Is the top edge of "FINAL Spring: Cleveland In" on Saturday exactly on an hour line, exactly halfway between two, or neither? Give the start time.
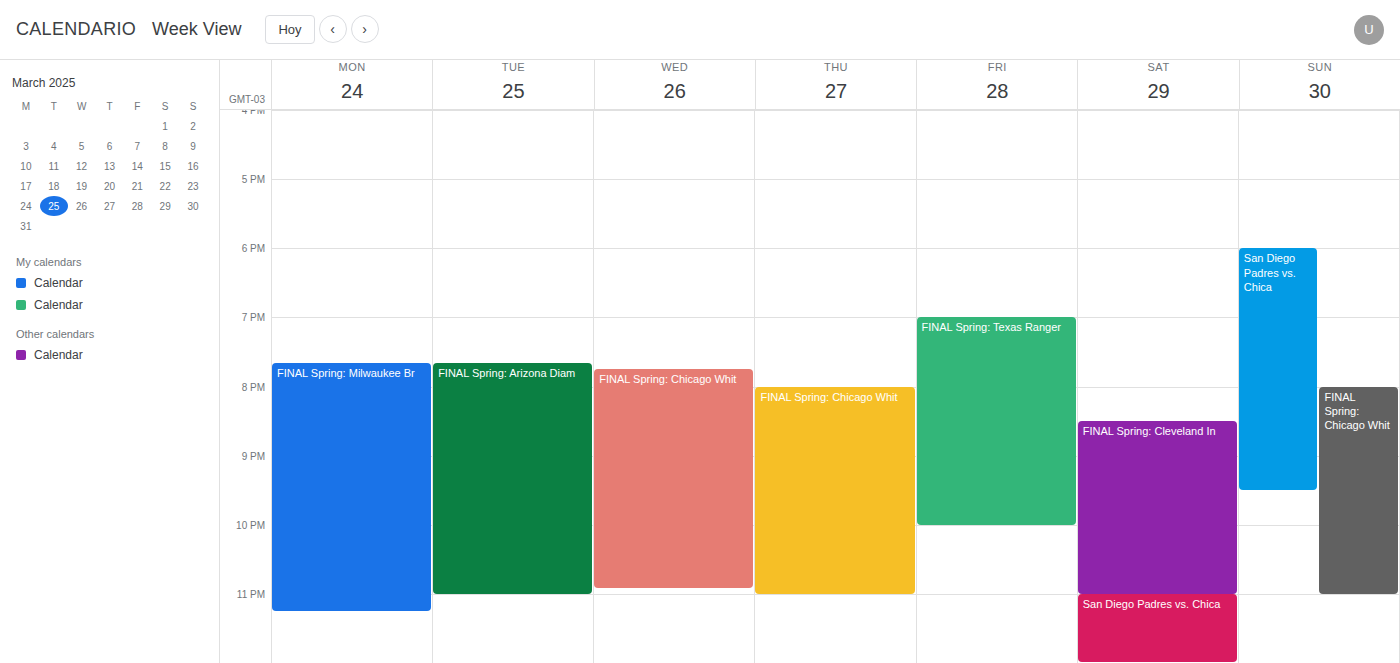
8:30 PM -- halfway between the 8 PM and 9 PM lines.